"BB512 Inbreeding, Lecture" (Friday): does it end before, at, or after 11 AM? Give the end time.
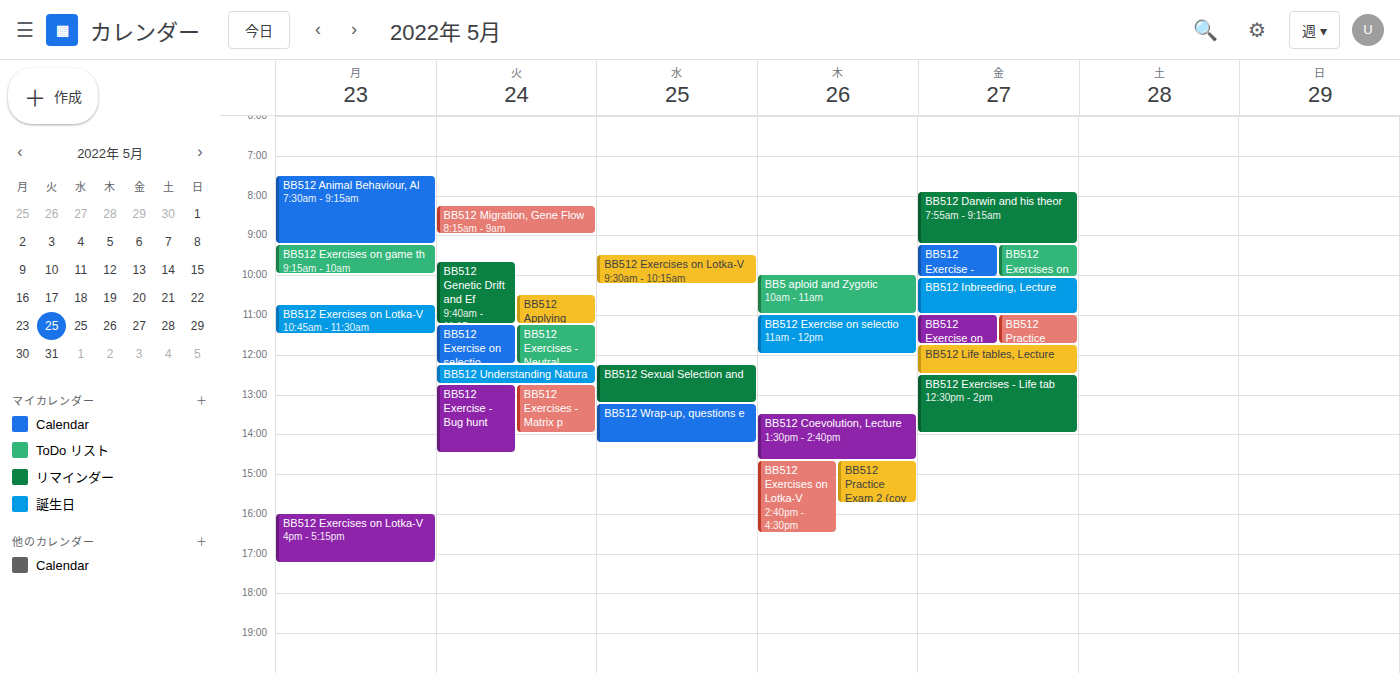
11:00 AM -- exactly at 11 AM, on the 11 AM line.